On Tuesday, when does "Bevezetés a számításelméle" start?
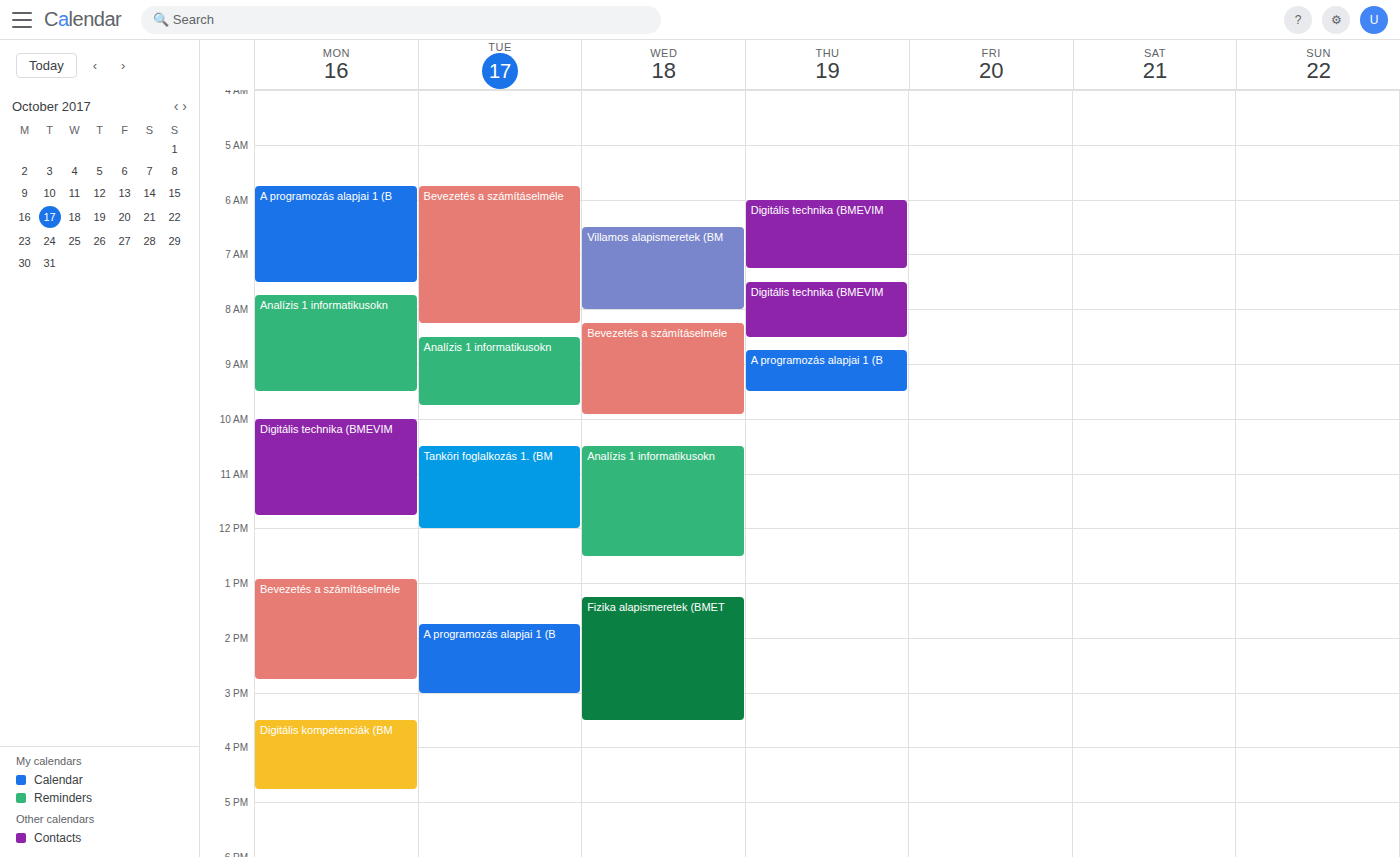
05:45